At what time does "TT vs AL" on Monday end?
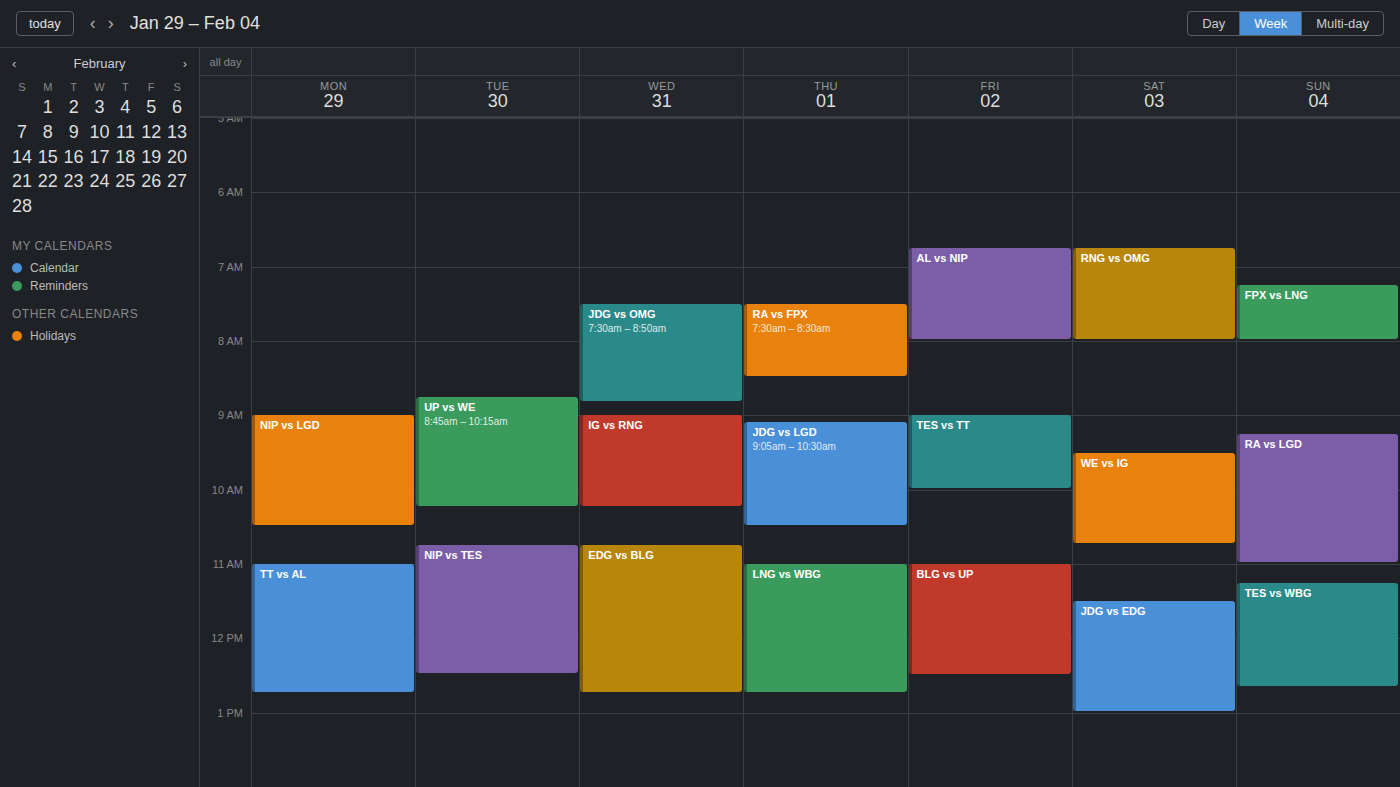
12:45 PM